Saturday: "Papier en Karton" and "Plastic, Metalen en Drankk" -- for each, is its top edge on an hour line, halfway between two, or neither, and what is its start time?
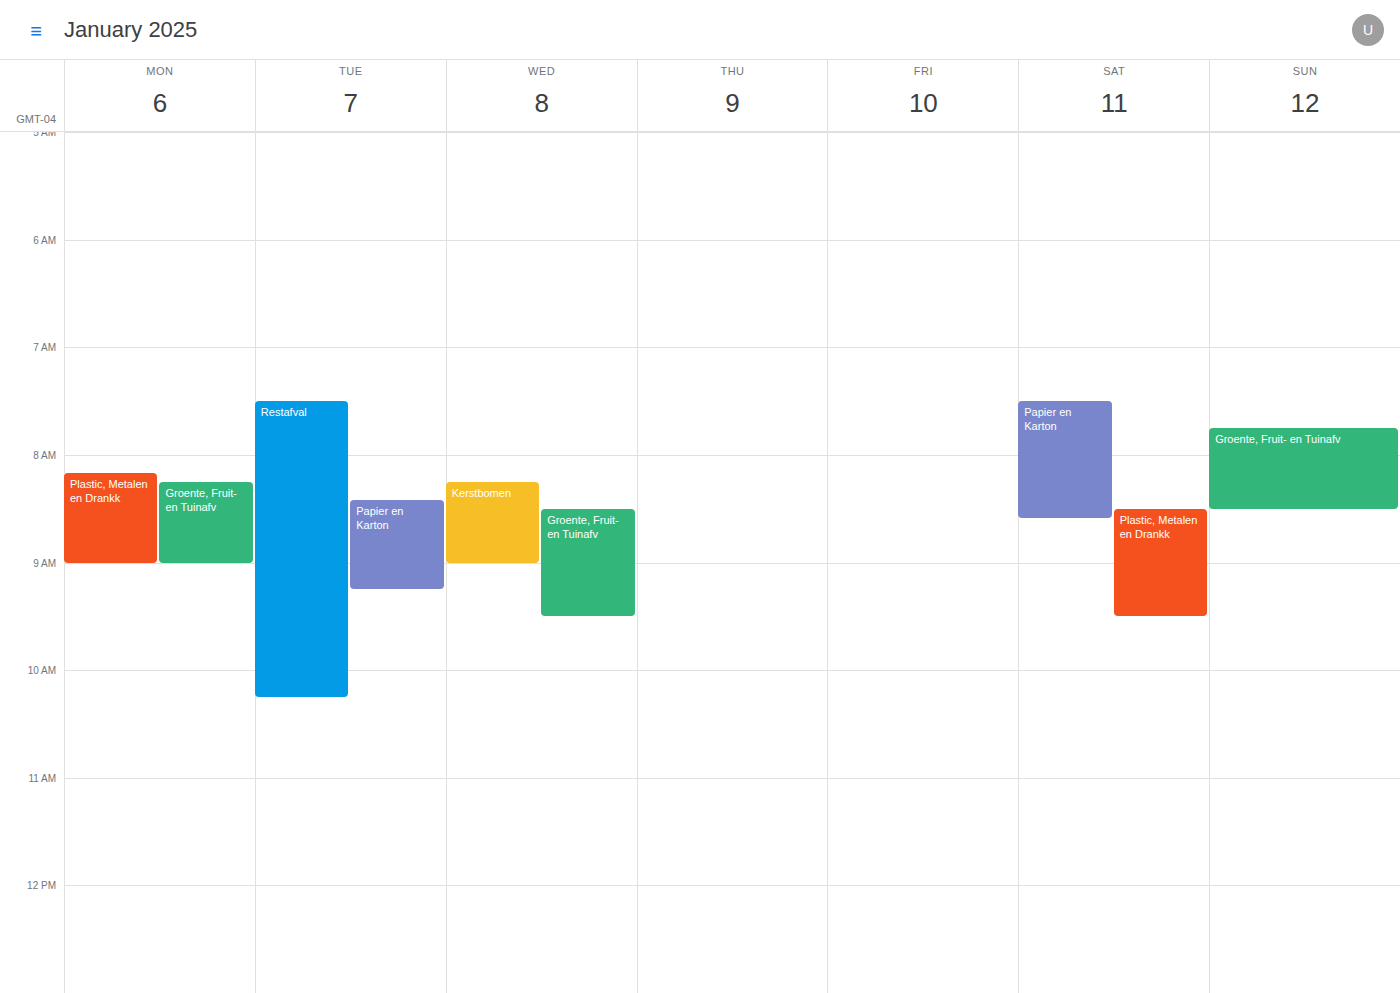
"Papier en Karton": 7:30 AM, halfway between the 7 AM and 8 AM lines. "Plastic, Metalen en Drankk": 8:30 AM, halfway between the 8 AM and 9 AM lines.